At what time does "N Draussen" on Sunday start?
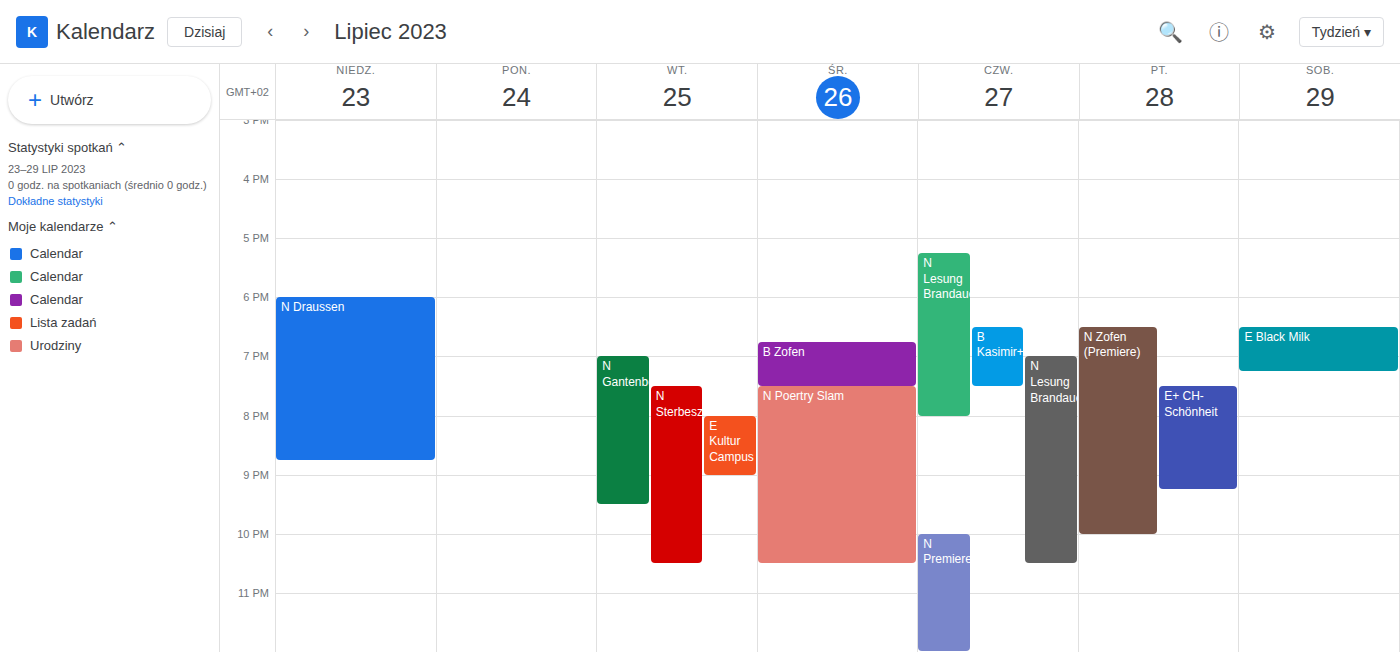
6:00 PM